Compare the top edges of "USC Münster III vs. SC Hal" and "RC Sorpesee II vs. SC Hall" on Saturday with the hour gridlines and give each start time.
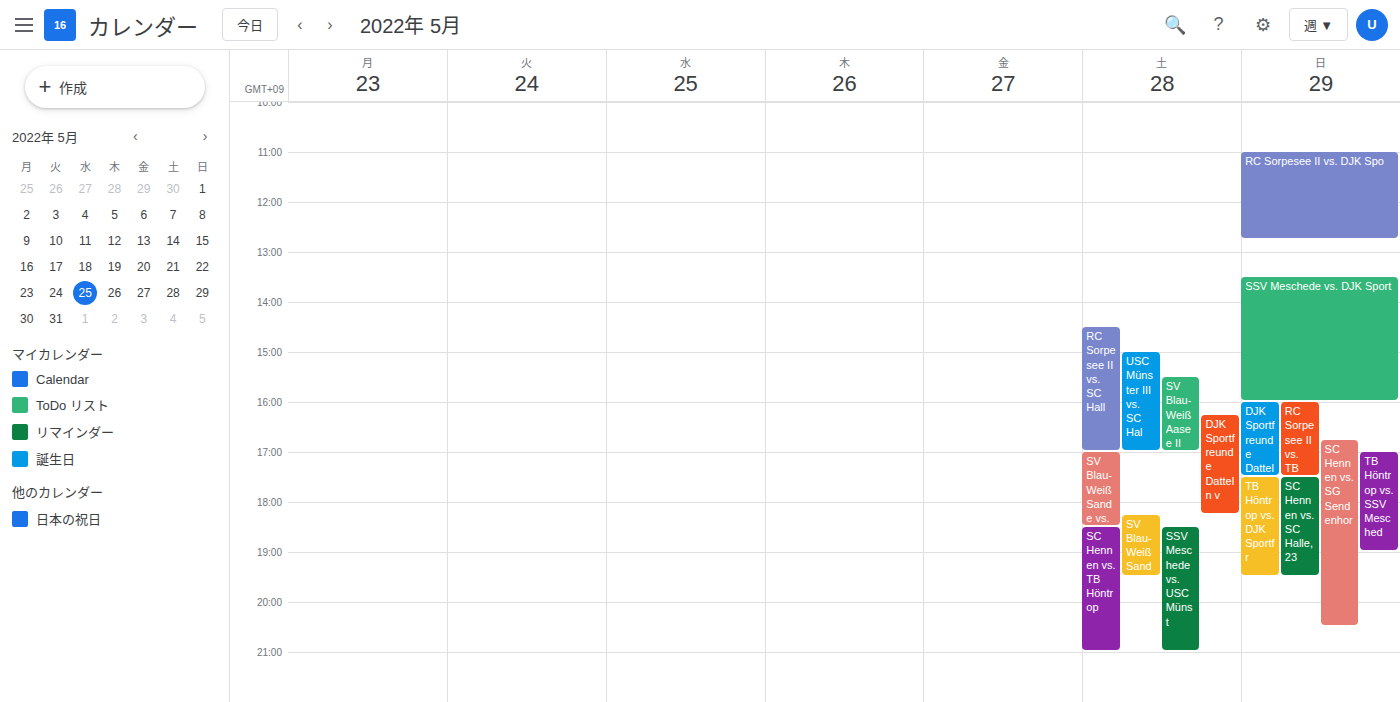
"USC Münster III vs. SC Hal": 3:00 PM, exactly on the 3 PM line. "RC Sorpesee II vs. SC Hall": 2:30 PM, halfway between the 2 PM and 3 PM lines.